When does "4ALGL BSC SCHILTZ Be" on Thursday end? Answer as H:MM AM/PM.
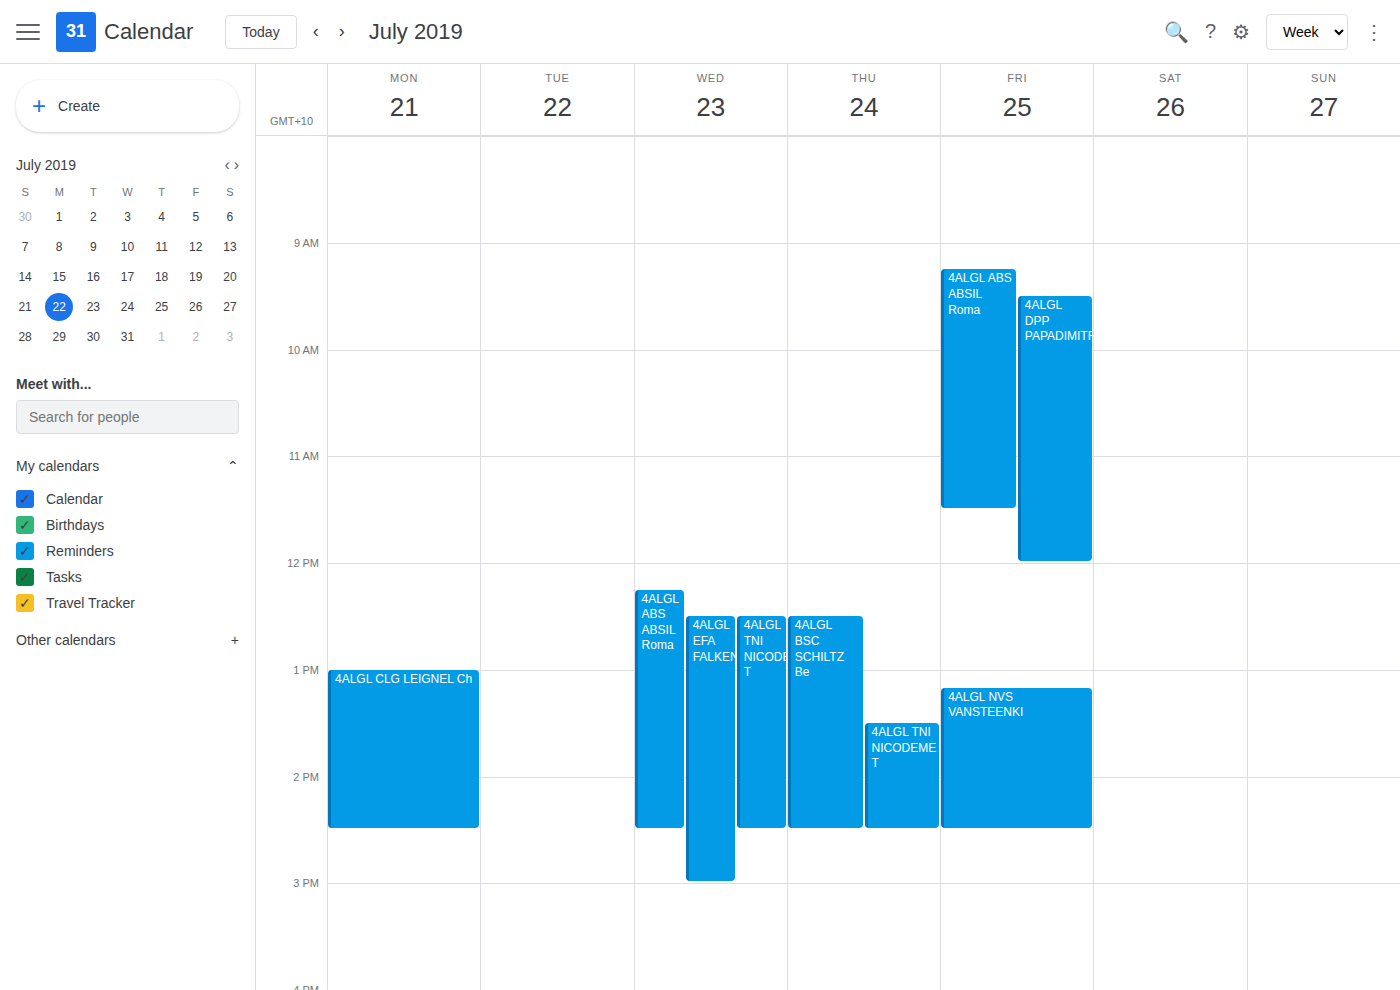
2:30 PM